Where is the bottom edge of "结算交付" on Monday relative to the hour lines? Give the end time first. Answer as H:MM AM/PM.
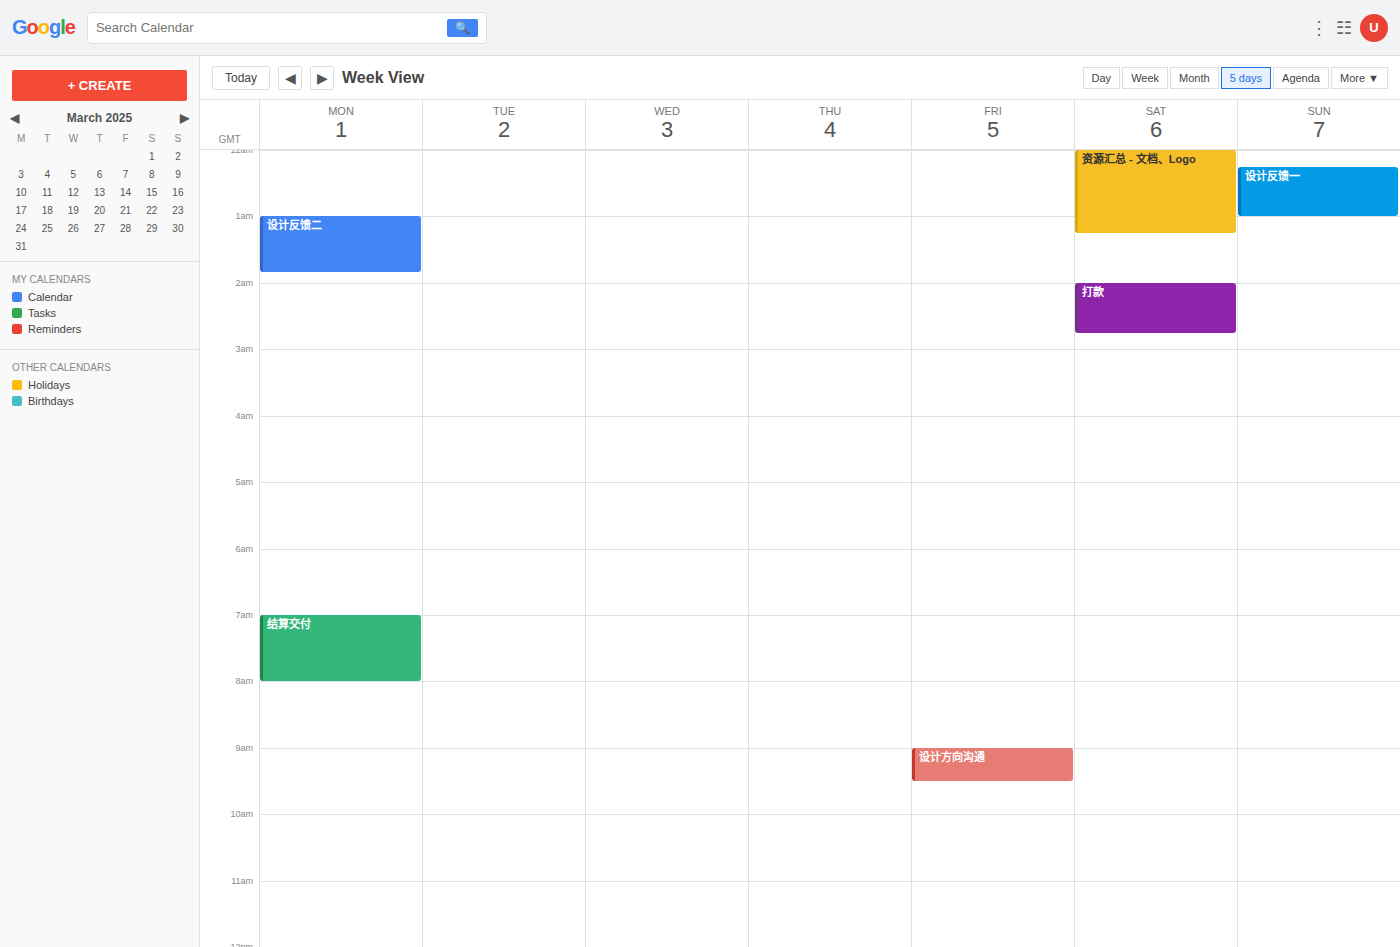
8:00 AM -- exactly on the 8 AM line.